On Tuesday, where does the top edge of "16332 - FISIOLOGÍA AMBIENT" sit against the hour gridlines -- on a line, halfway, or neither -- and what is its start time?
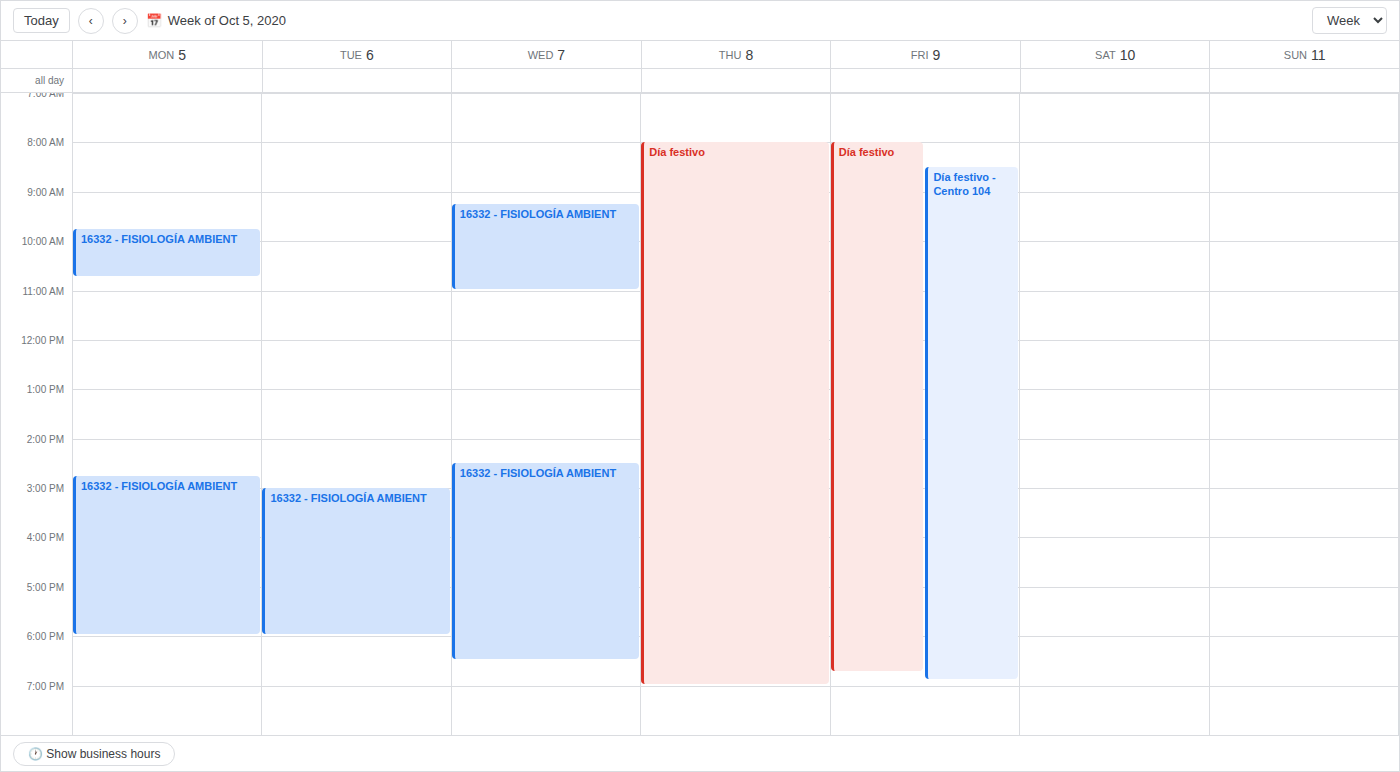
3:00 PM -- exactly on the 3 PM line.